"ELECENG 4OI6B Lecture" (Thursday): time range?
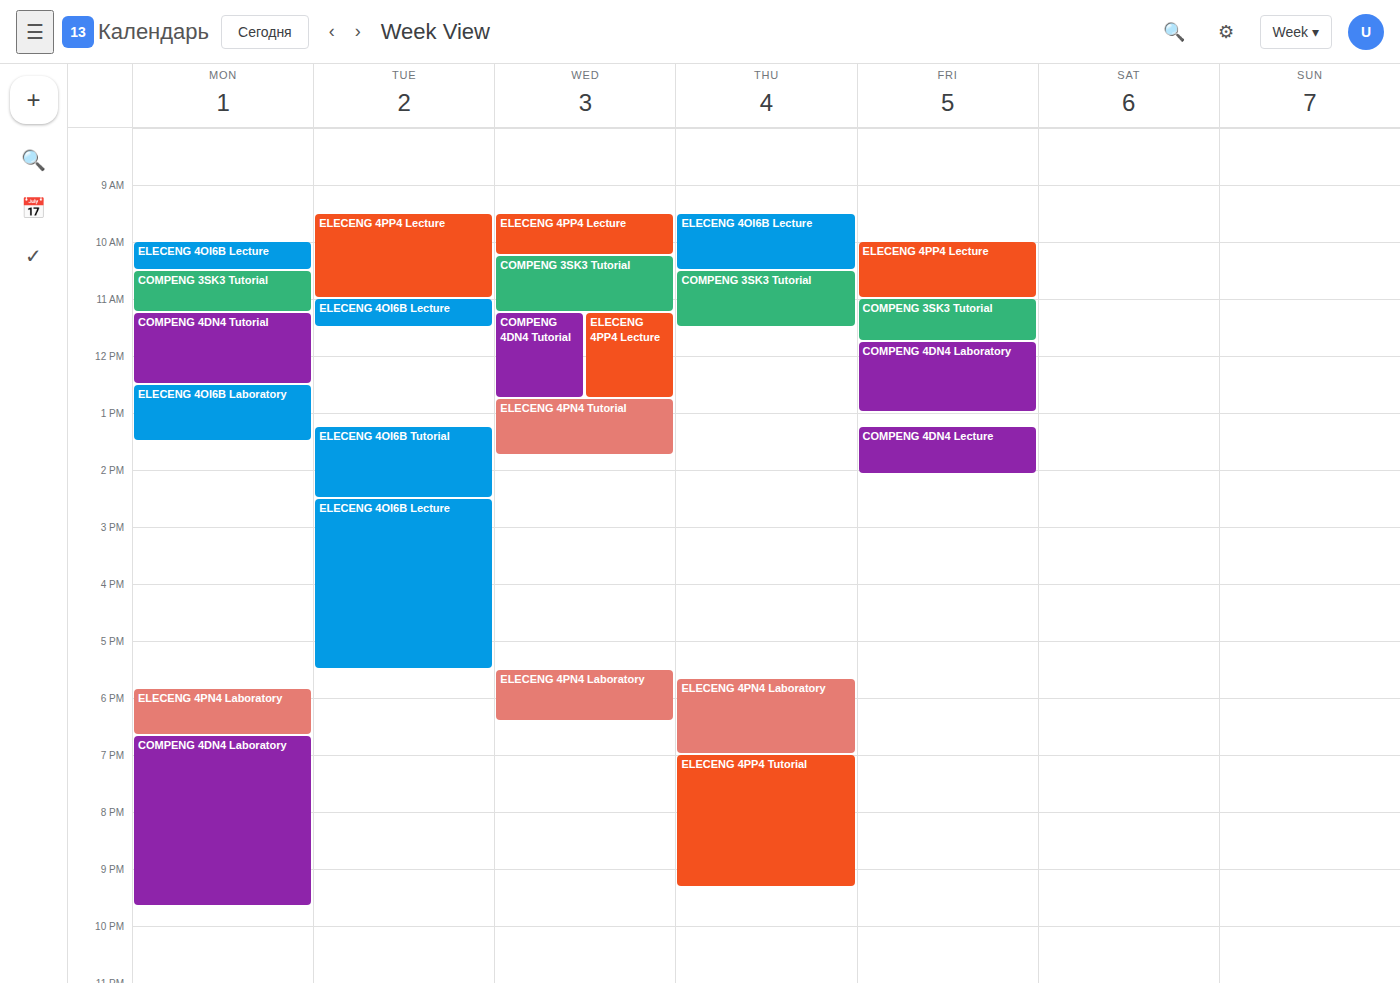
9:30 AM to 10:30 AM